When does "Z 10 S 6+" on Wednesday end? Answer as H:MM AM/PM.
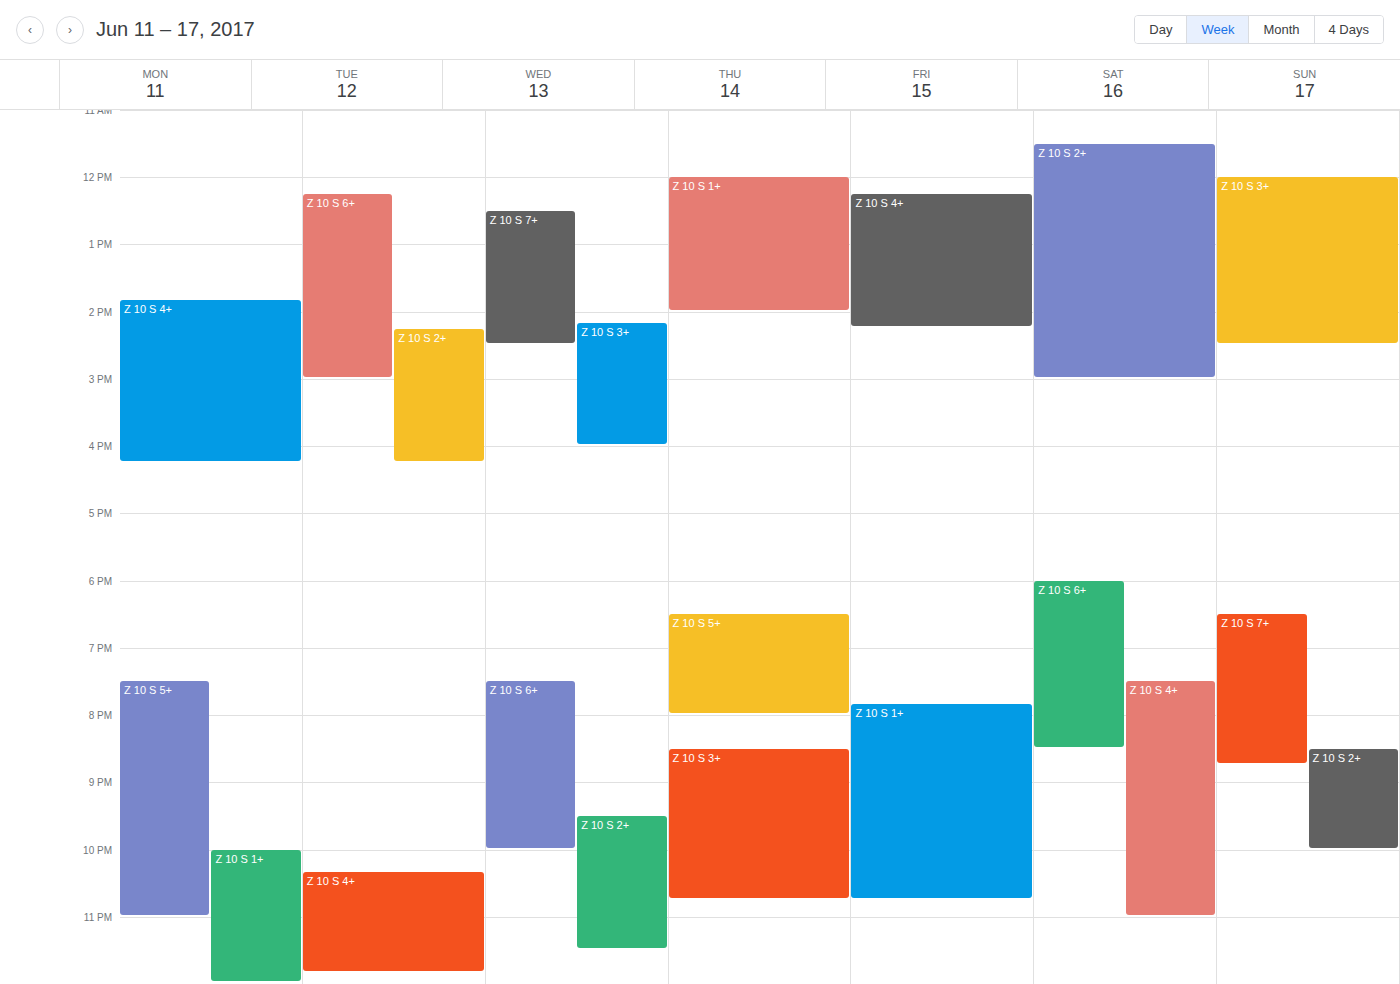
10:00 PM